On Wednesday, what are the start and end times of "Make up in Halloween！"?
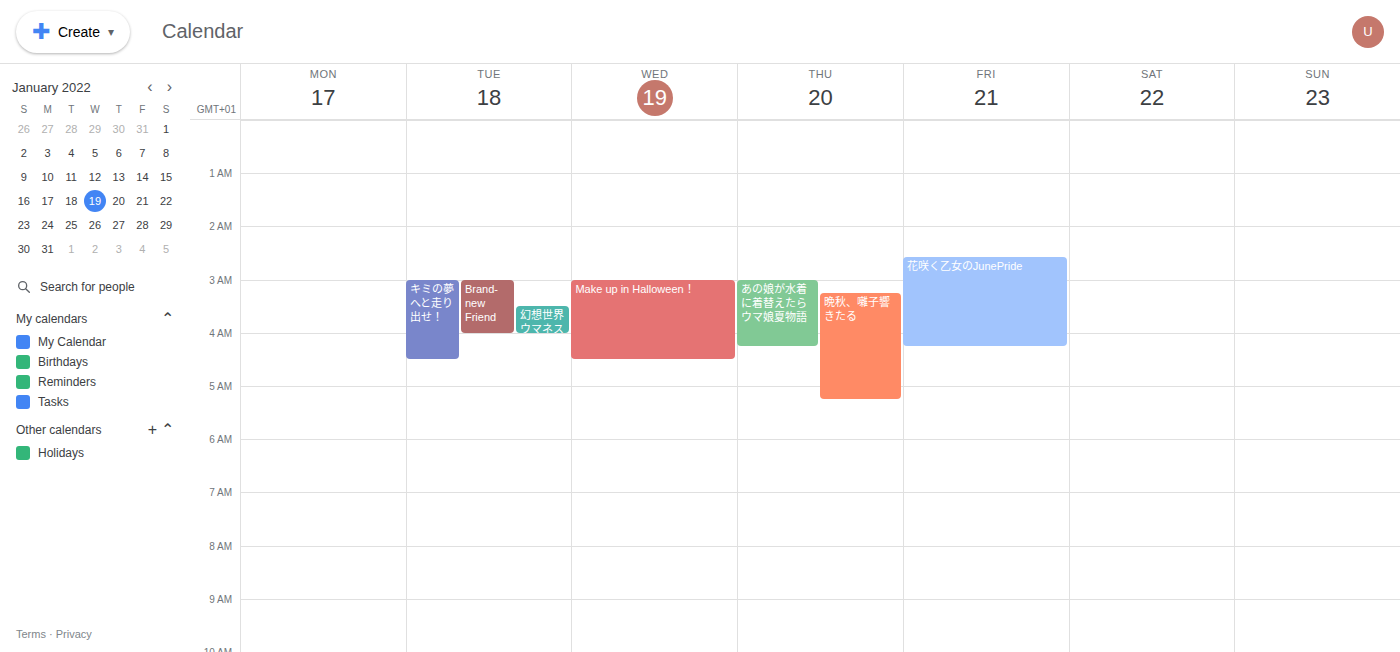
3:00 AM to 4:30 AM